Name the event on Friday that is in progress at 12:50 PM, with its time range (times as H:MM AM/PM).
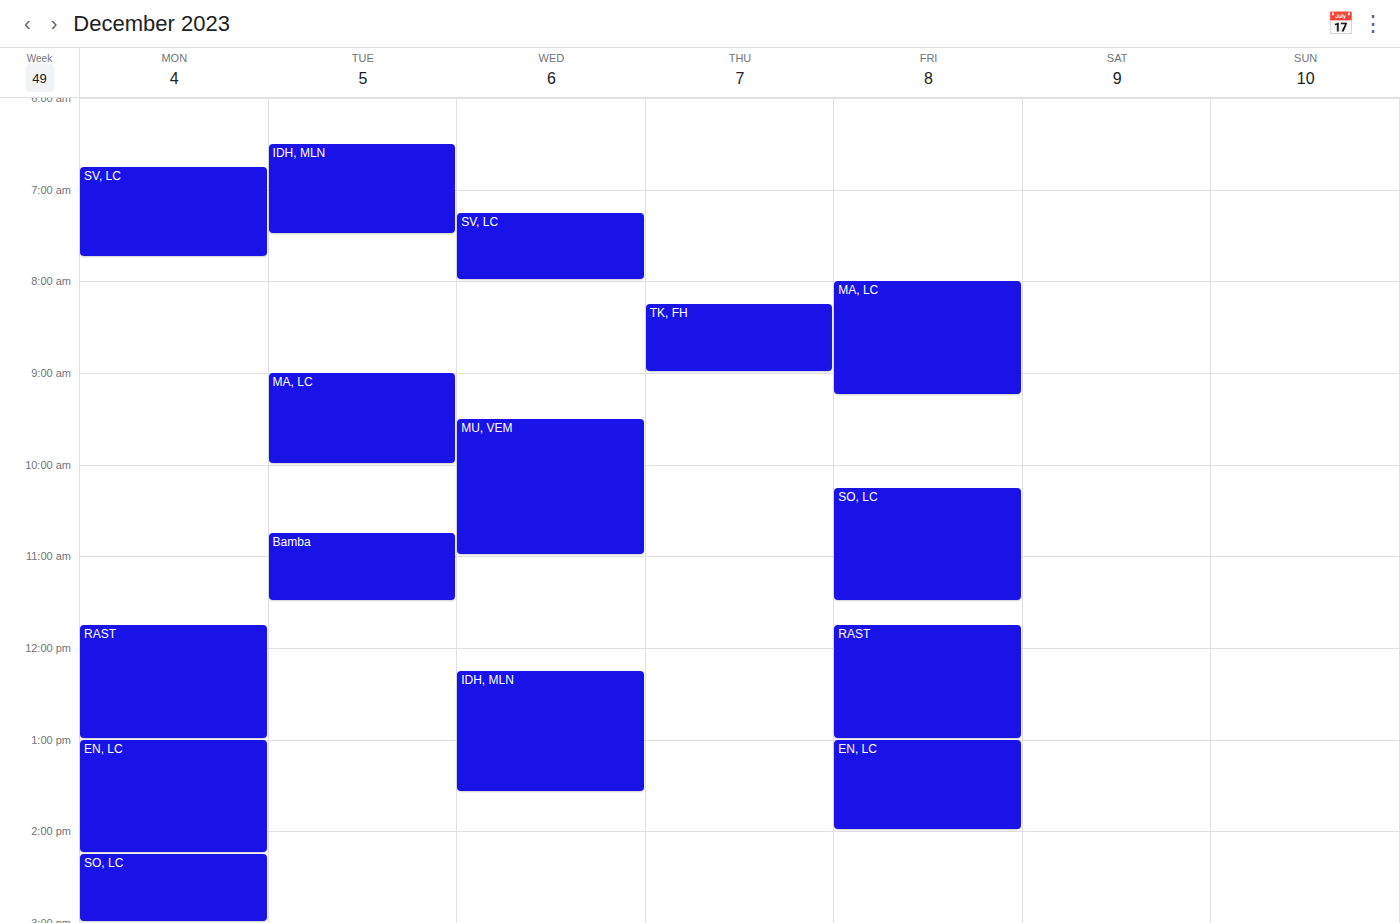
"RAST", 11:45 AM to 1:00 PM